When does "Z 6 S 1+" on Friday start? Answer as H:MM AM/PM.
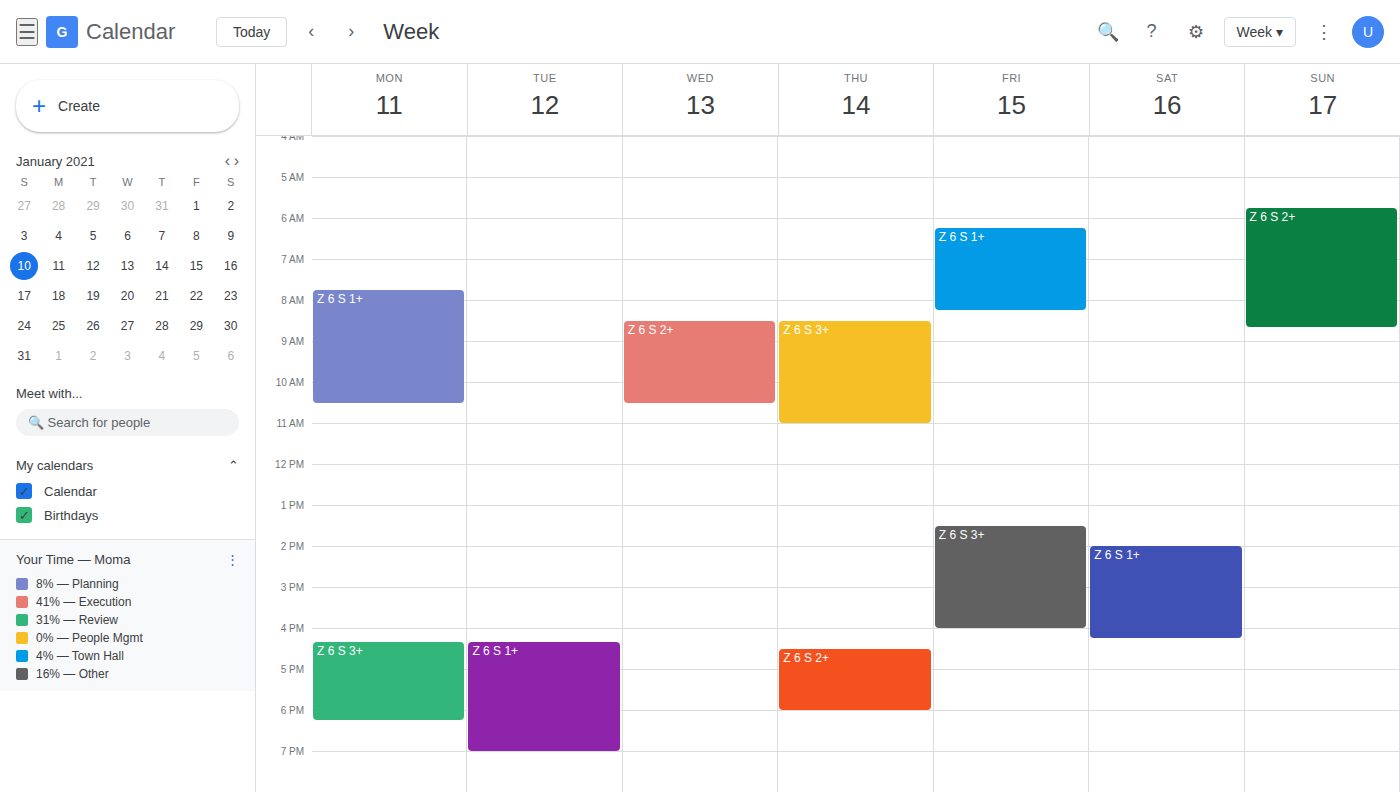
6:15 AM